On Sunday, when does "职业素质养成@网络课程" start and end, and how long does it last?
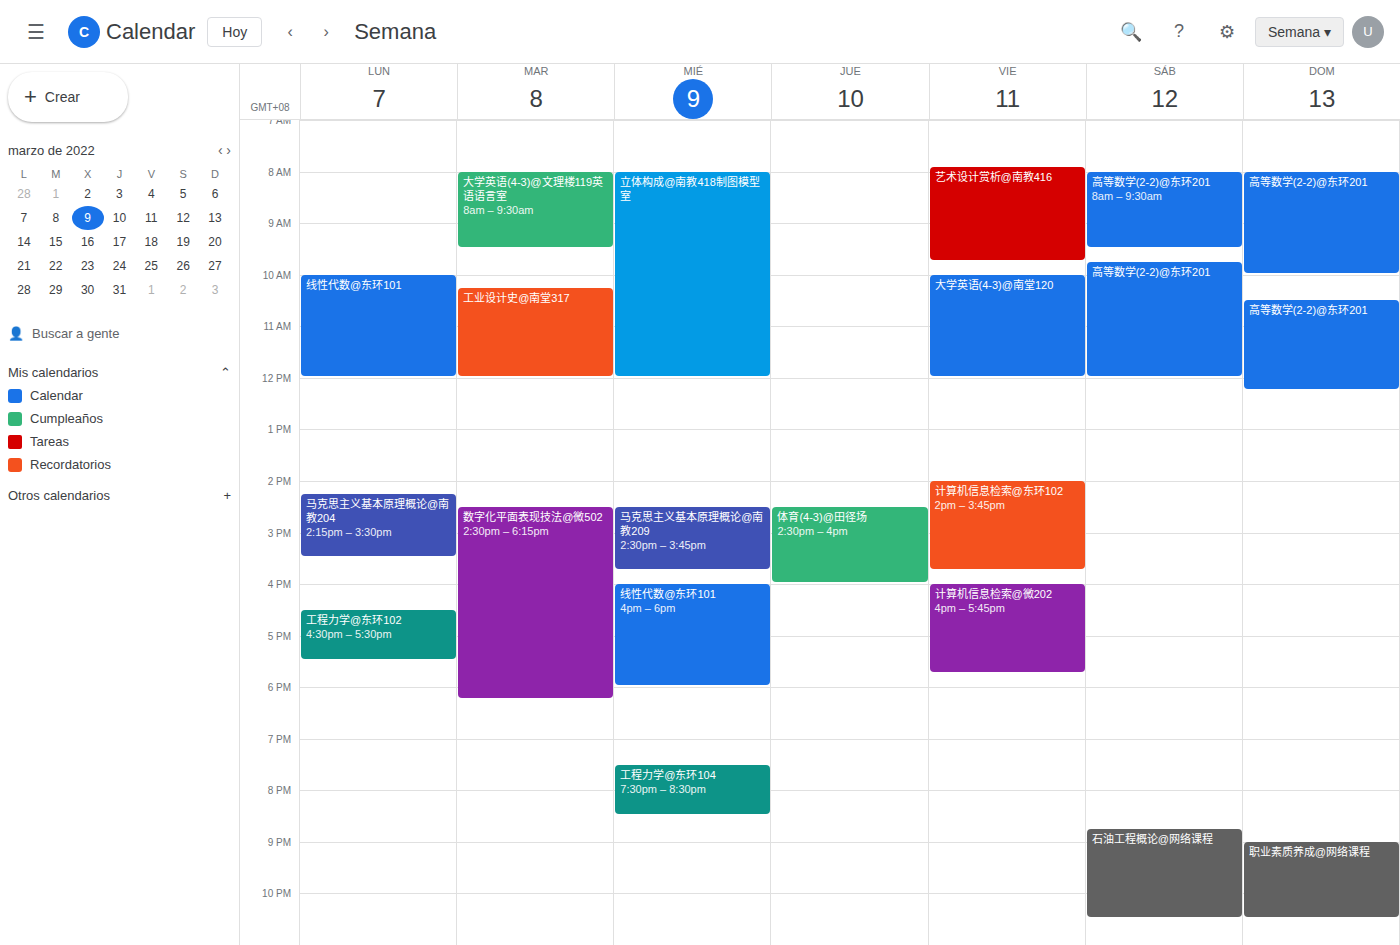
9:00 PM to 10:30 PM, 1 hour 30 minutes